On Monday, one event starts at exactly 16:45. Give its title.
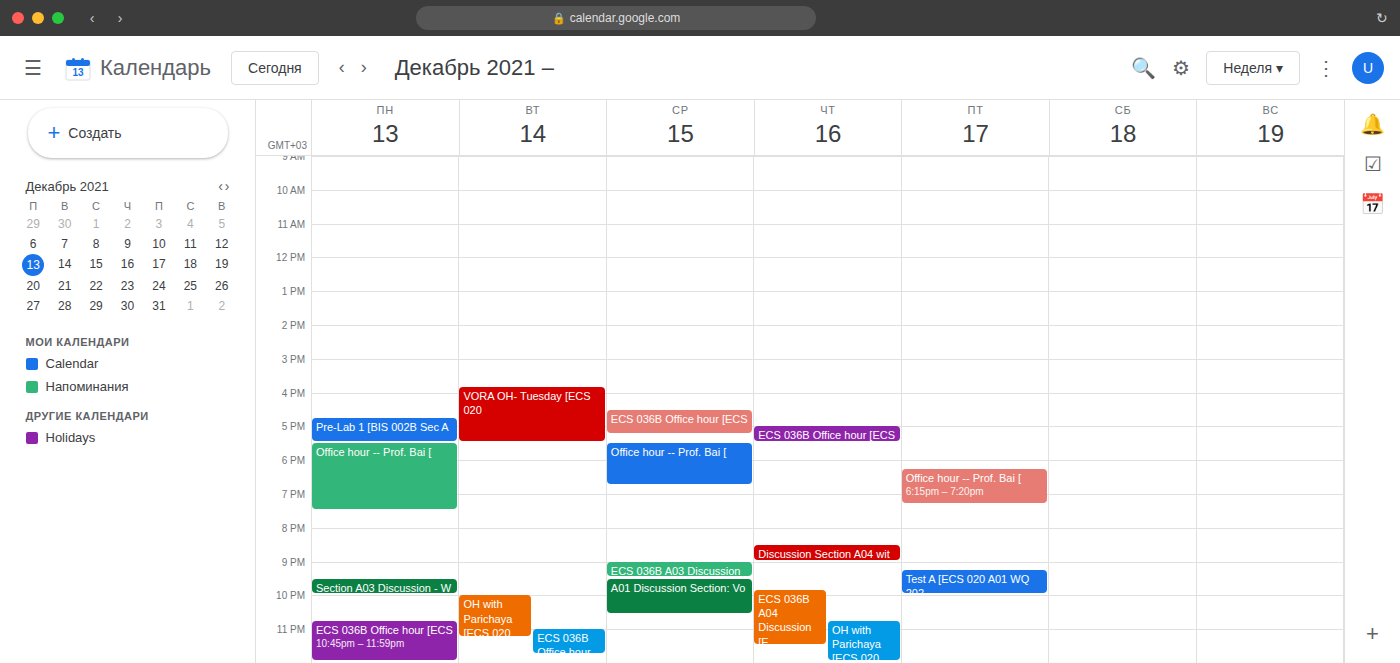
"Pre-Lab 1 [BIS 002B Sec A"